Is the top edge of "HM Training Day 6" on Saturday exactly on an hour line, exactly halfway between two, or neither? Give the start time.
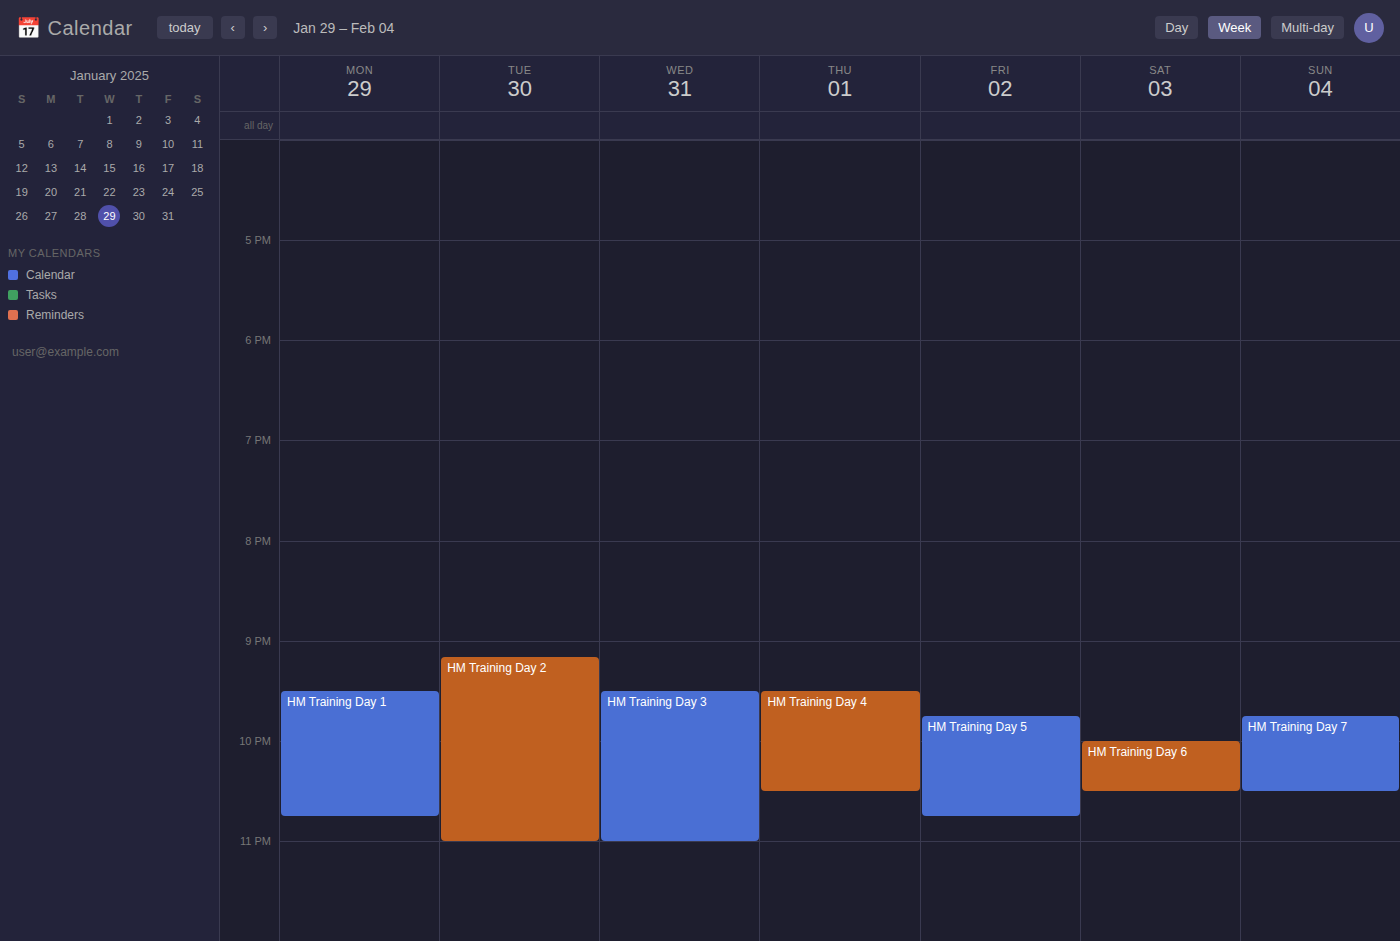
22:00 -- exactly on the 22:00 line.